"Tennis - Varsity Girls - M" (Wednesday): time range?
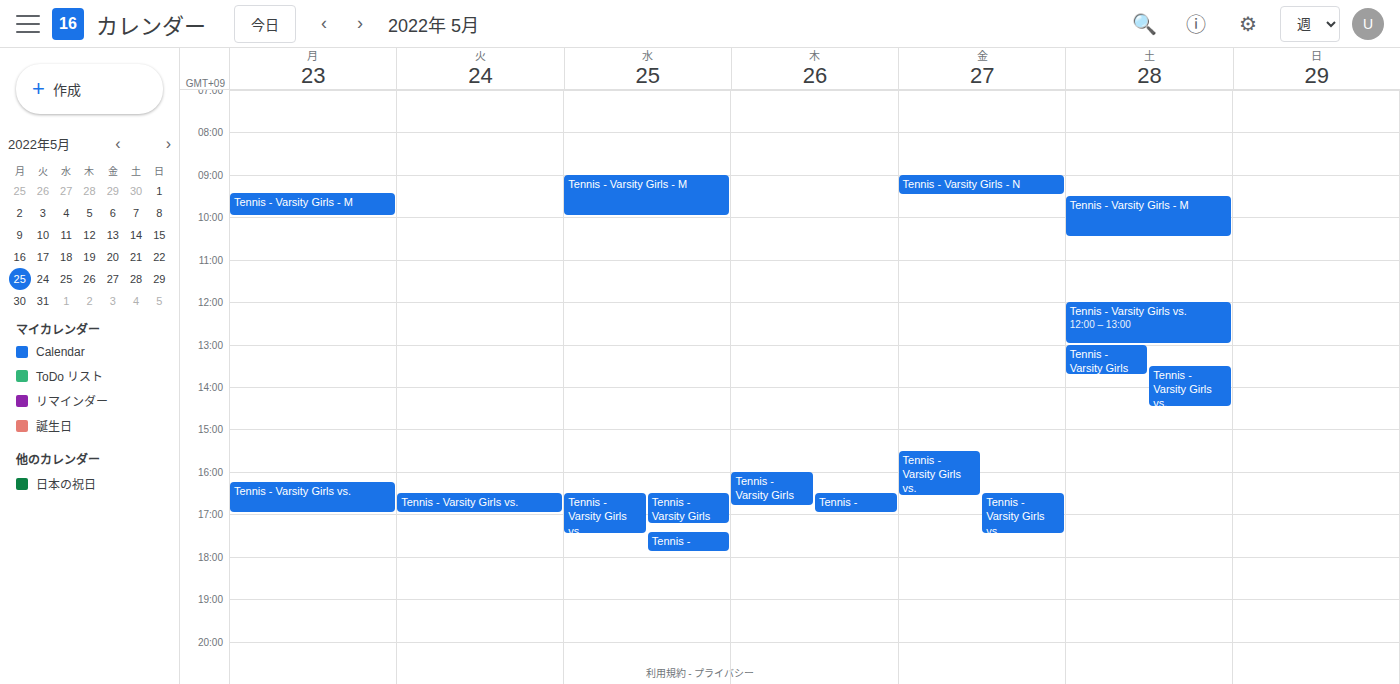
9:00 AM to 10:00 AM